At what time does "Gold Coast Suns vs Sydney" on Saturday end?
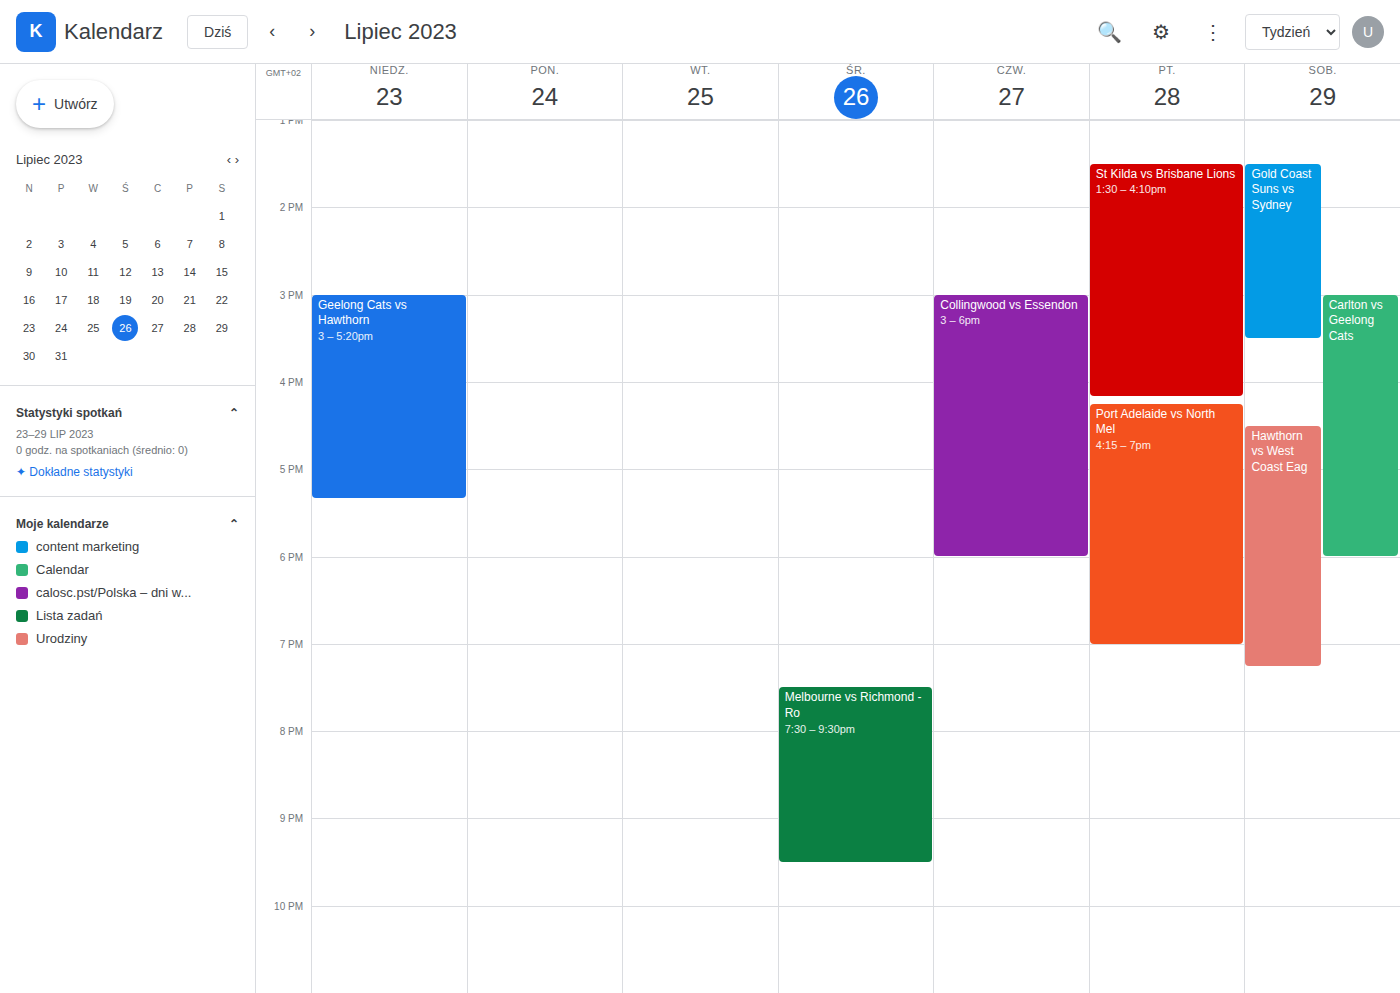
15:30